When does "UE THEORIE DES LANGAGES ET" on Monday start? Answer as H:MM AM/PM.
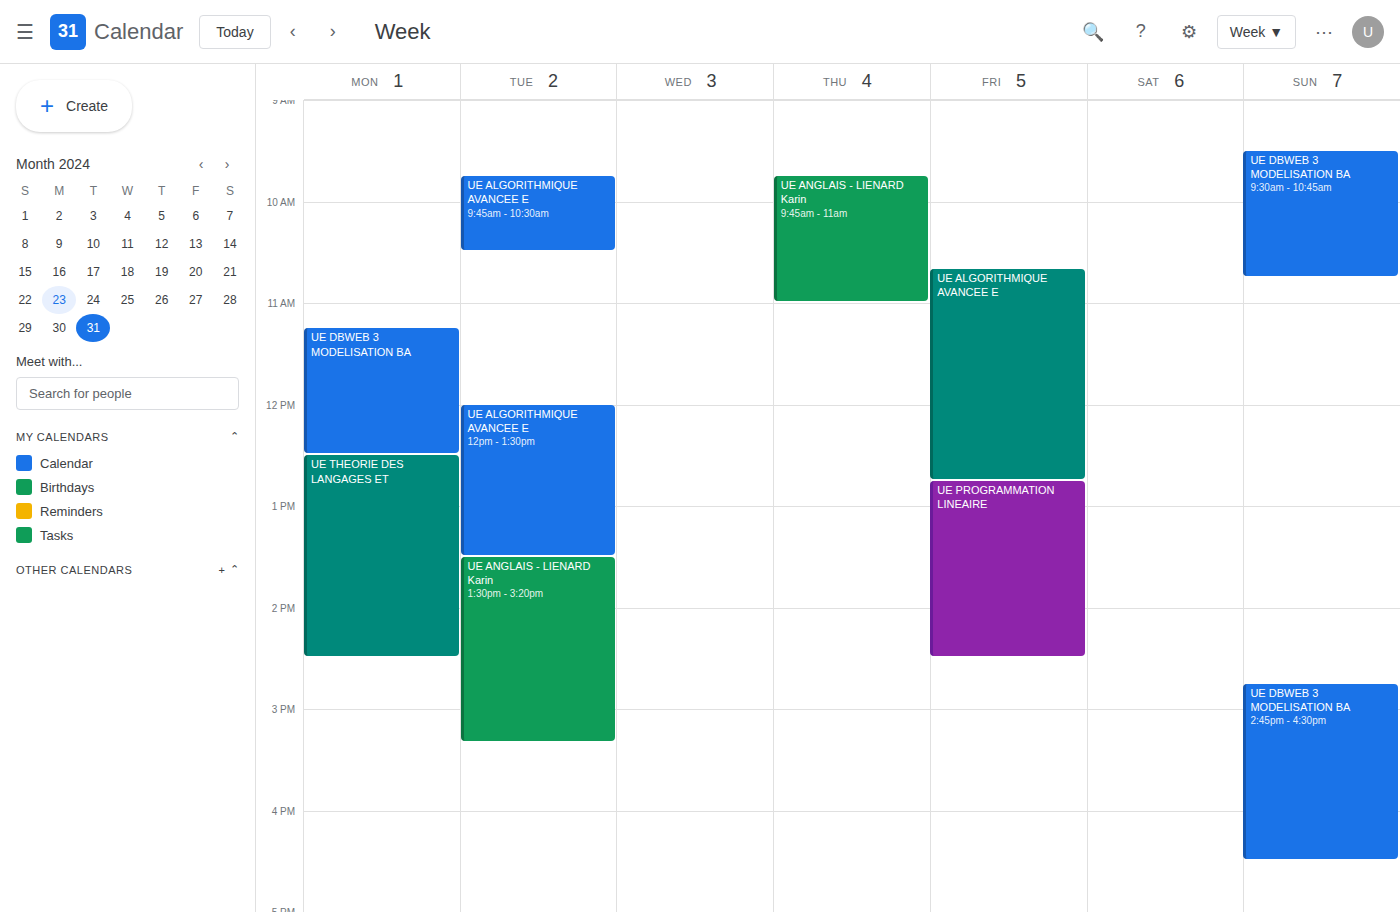
12:30 PM